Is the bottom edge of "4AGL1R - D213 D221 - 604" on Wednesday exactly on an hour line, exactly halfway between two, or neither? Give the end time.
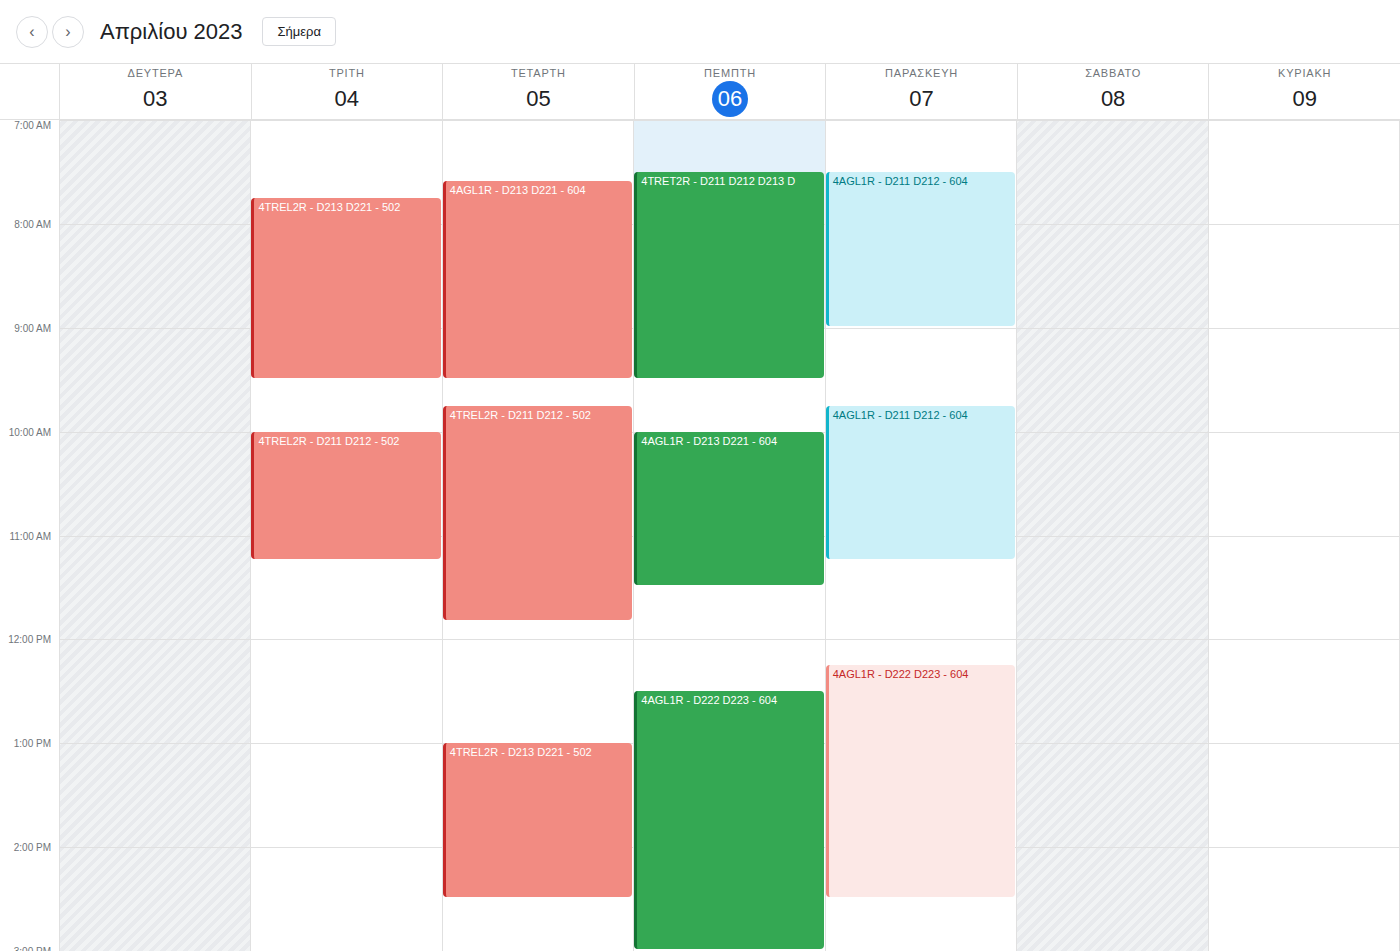
9:30 AM -- halfway between the 9 AM and 10 AM lines.